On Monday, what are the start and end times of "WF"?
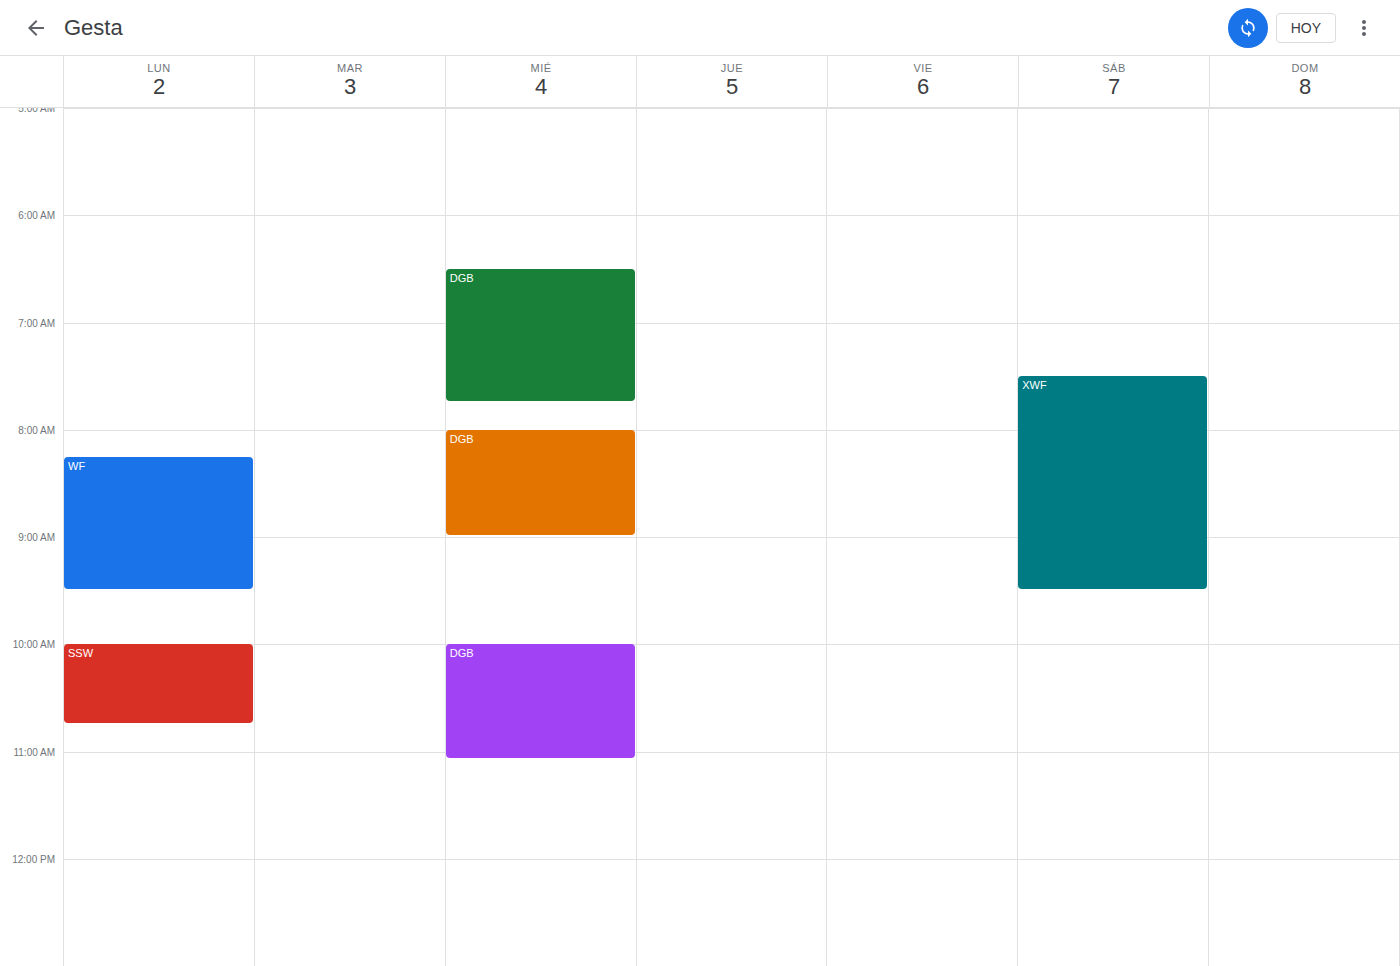
8:15 AM to 9:30 AM